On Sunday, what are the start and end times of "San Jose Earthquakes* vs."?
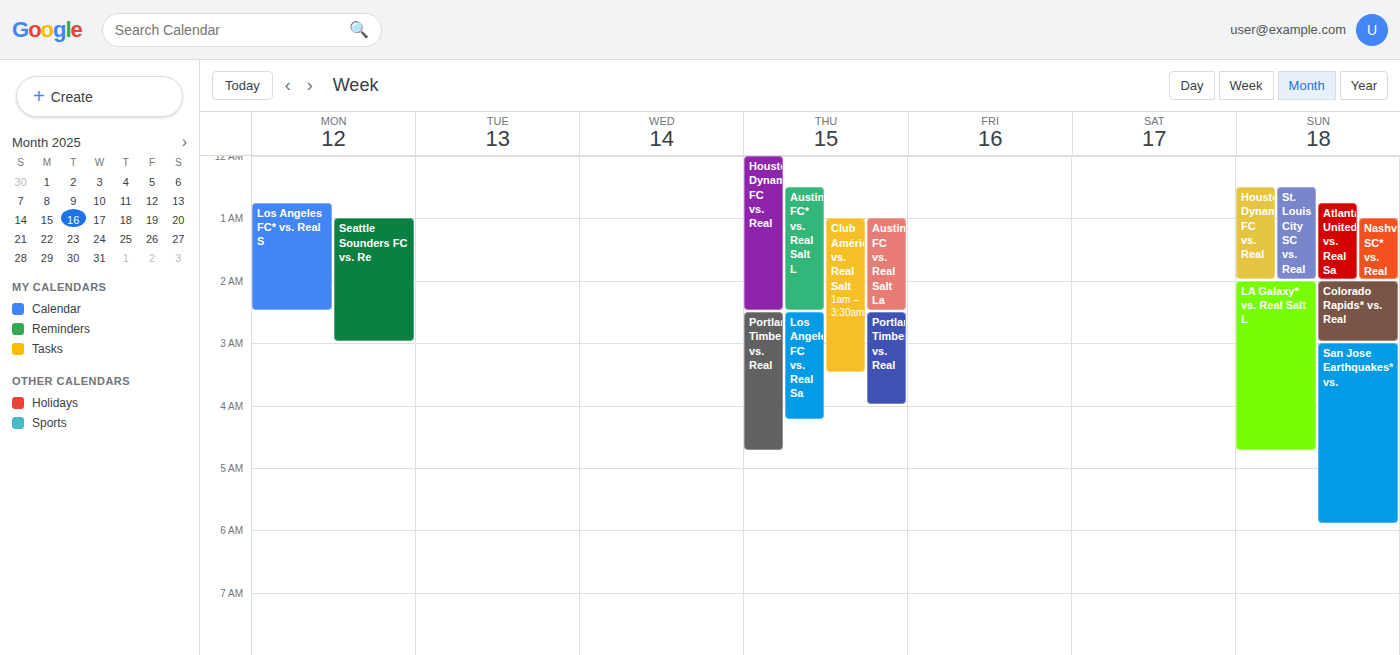
3:00 AM to 5:55 AM